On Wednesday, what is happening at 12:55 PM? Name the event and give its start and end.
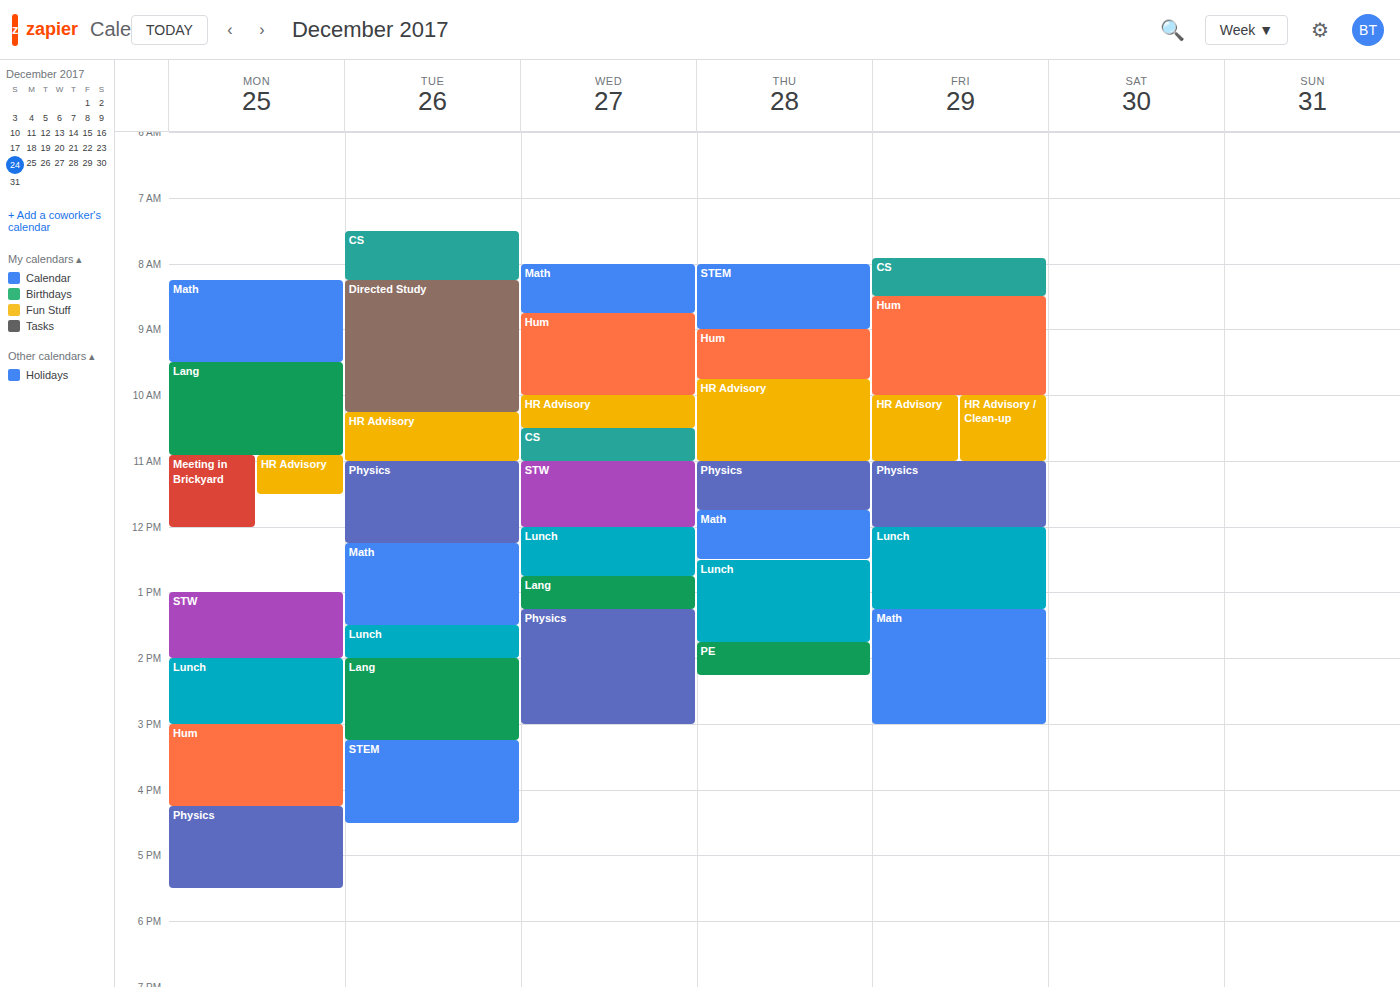
"Lang", 12:45 PM to 1:15 PM